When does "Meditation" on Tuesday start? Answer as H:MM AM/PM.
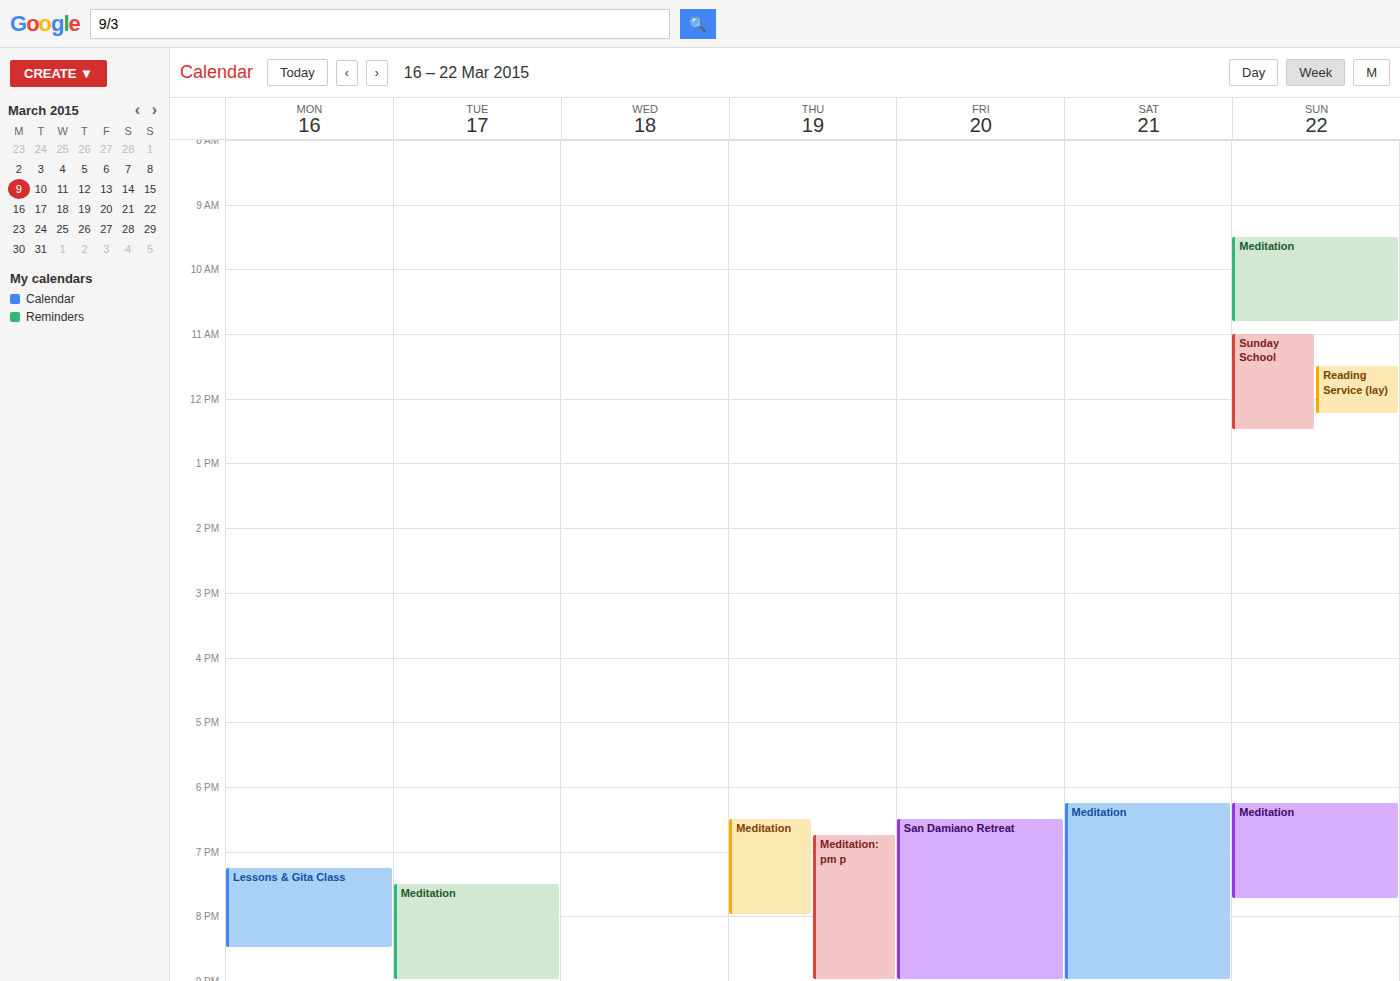
7:30 PM